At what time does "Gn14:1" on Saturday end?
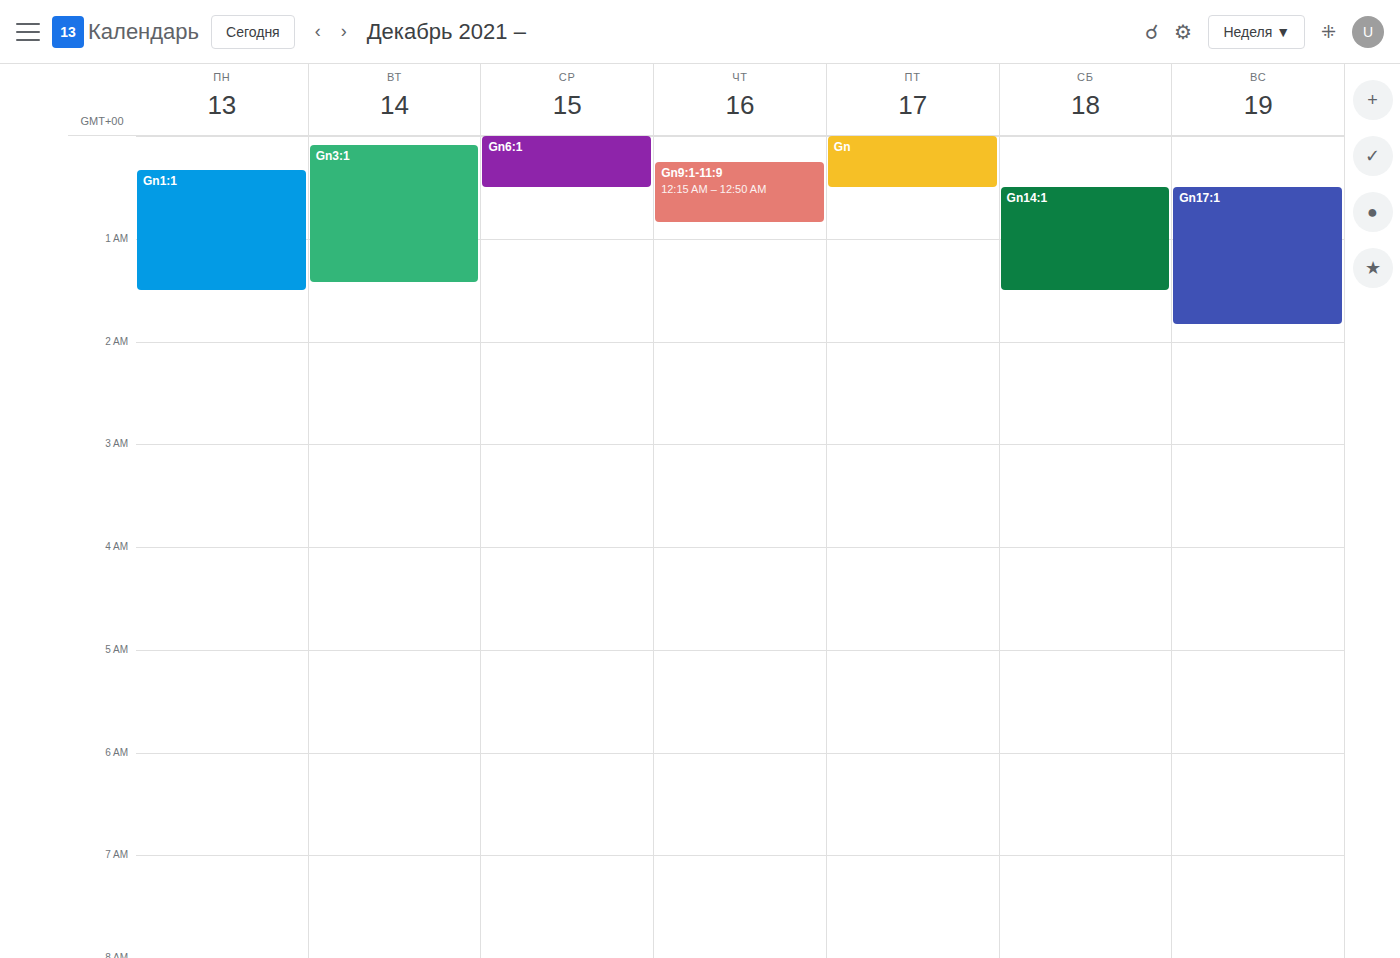
1:30 AM